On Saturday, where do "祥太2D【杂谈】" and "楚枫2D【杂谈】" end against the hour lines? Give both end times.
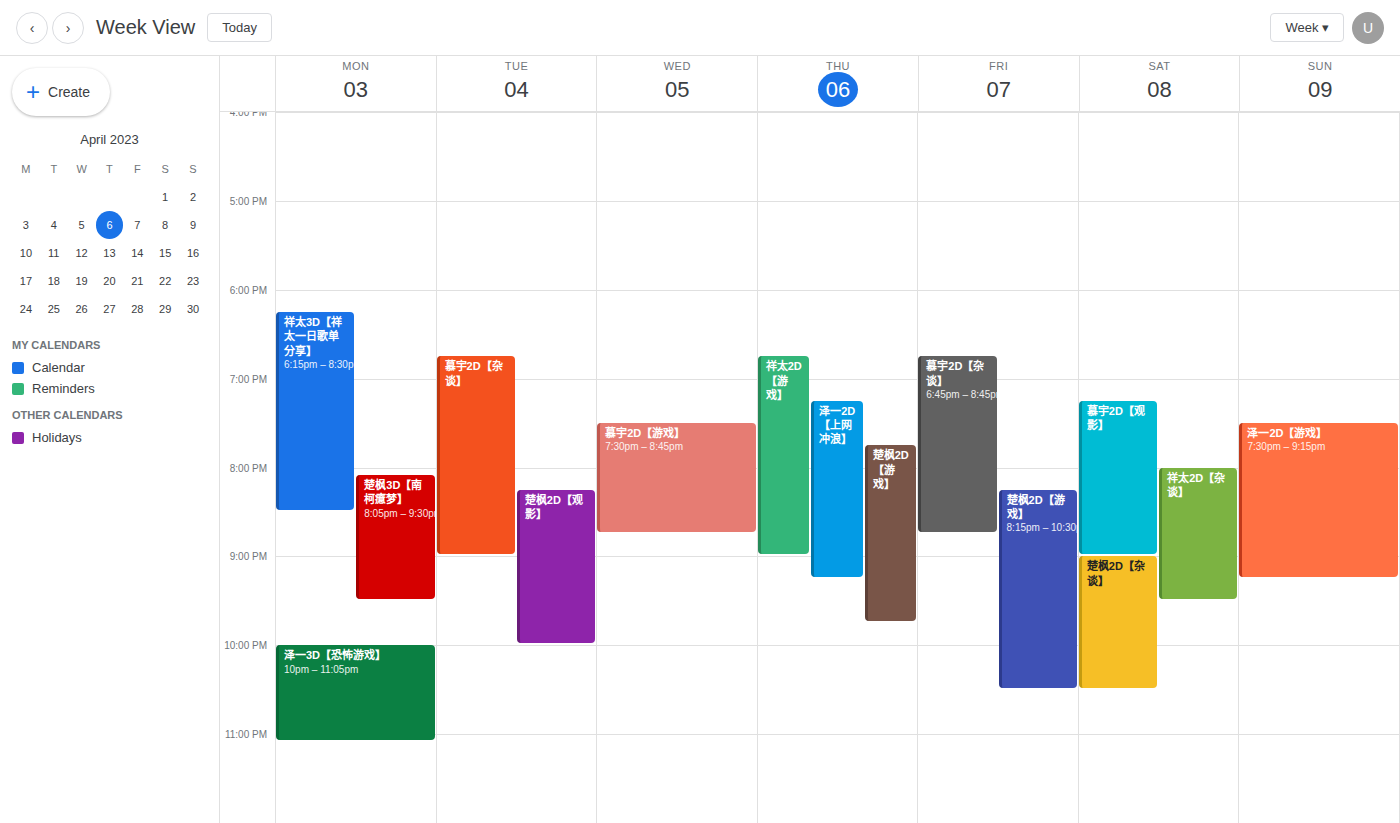
"祥太2D【杂谈】": 9:30 PM, halfway between the 9 PM and 10 PM lines. "楚枫2D【杂谈】": 10:30 PM, halfway between the 10 PM and 11 PM lines.